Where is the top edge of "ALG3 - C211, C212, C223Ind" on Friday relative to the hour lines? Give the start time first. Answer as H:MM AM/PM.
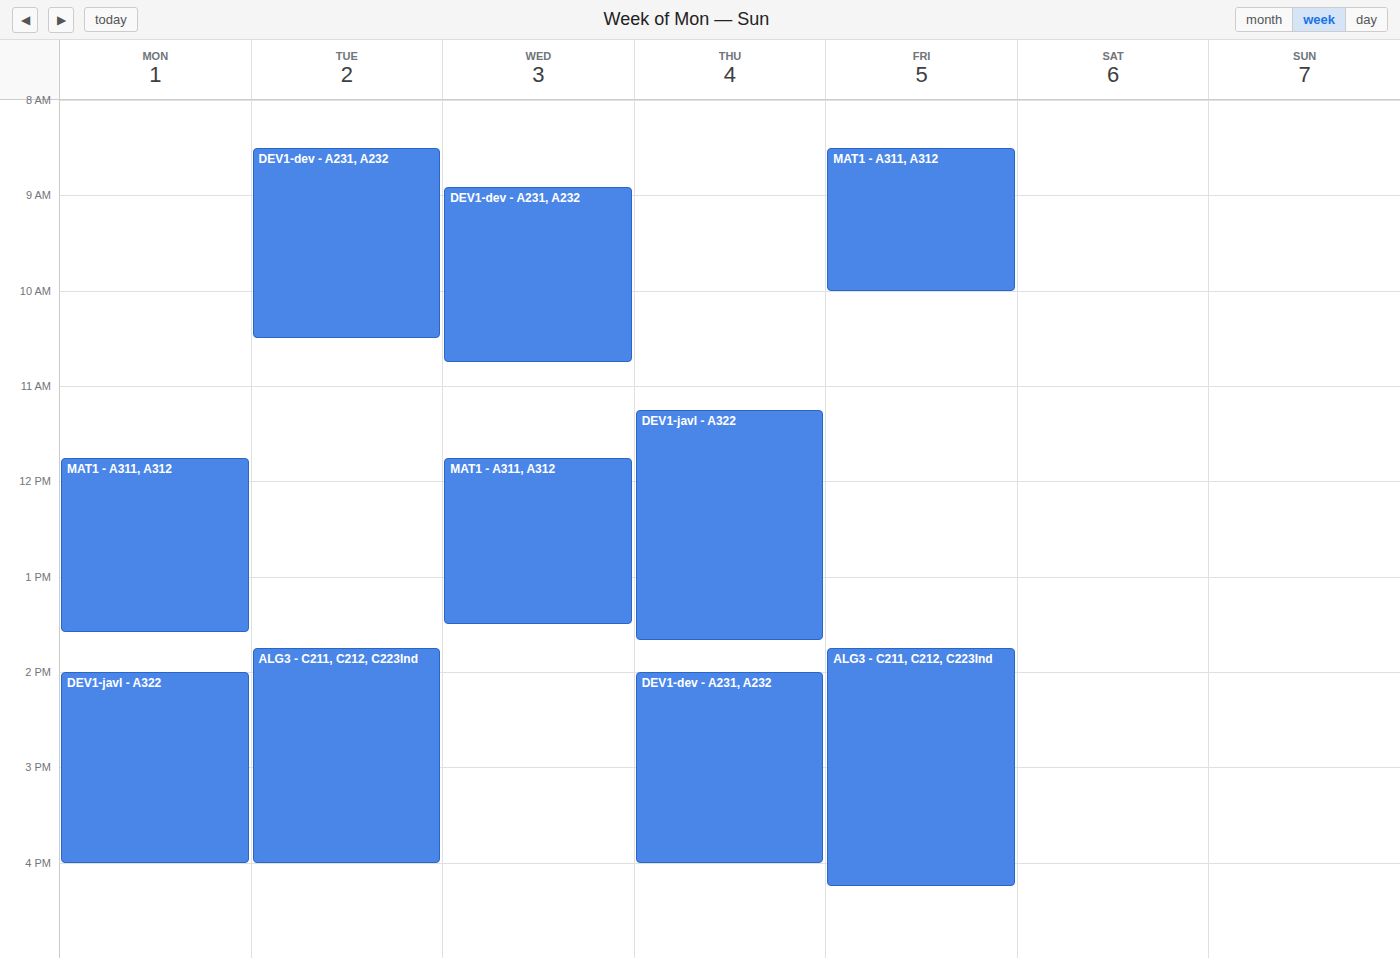
1:45 PM -- neither: three quarters of the way from the 1 PM line to the 2 PM line.